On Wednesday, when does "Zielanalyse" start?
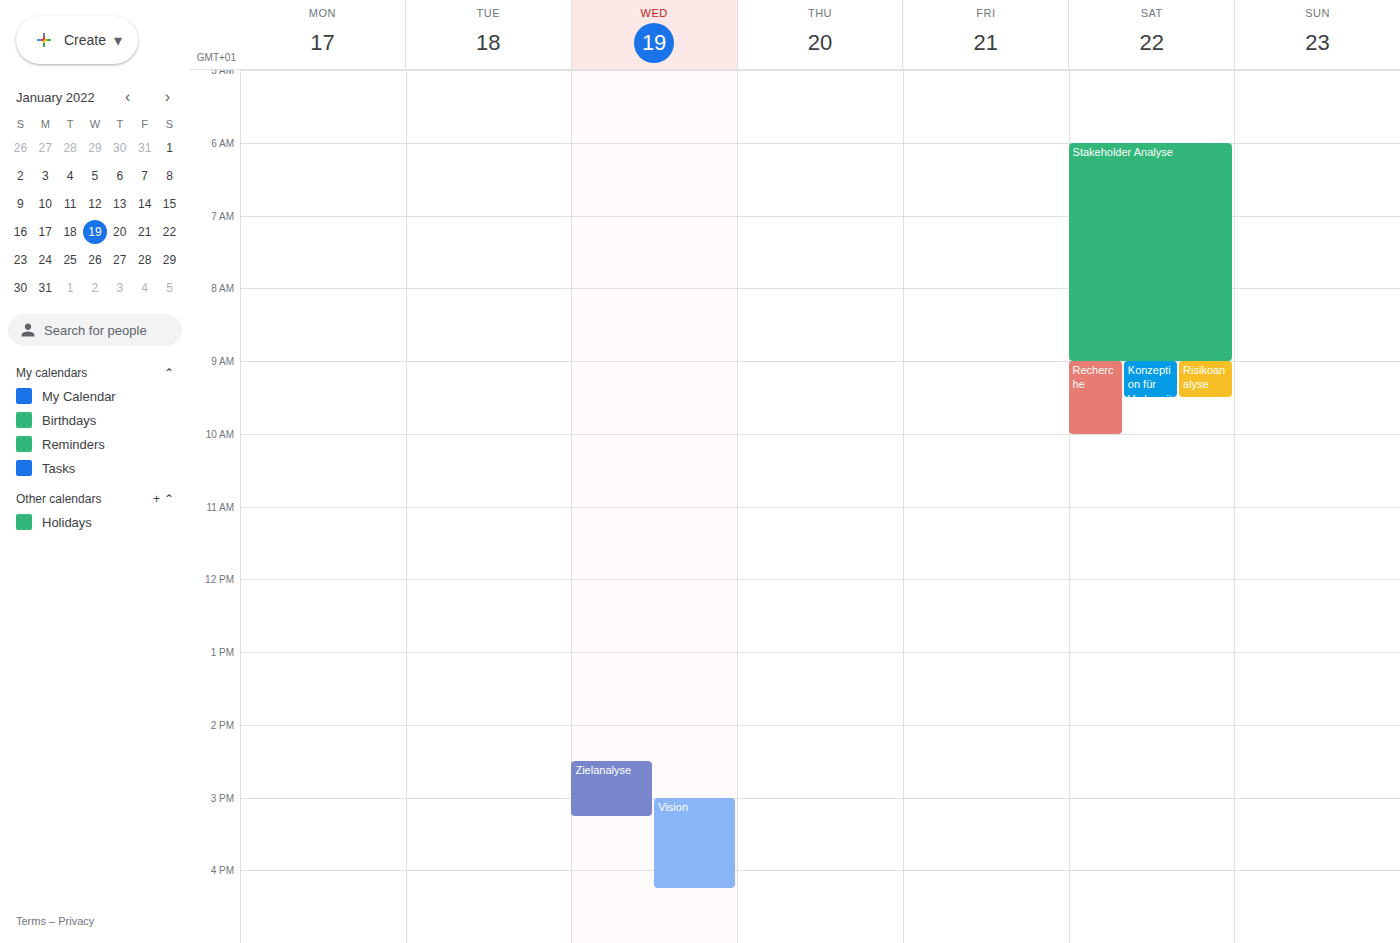
2:30 PM